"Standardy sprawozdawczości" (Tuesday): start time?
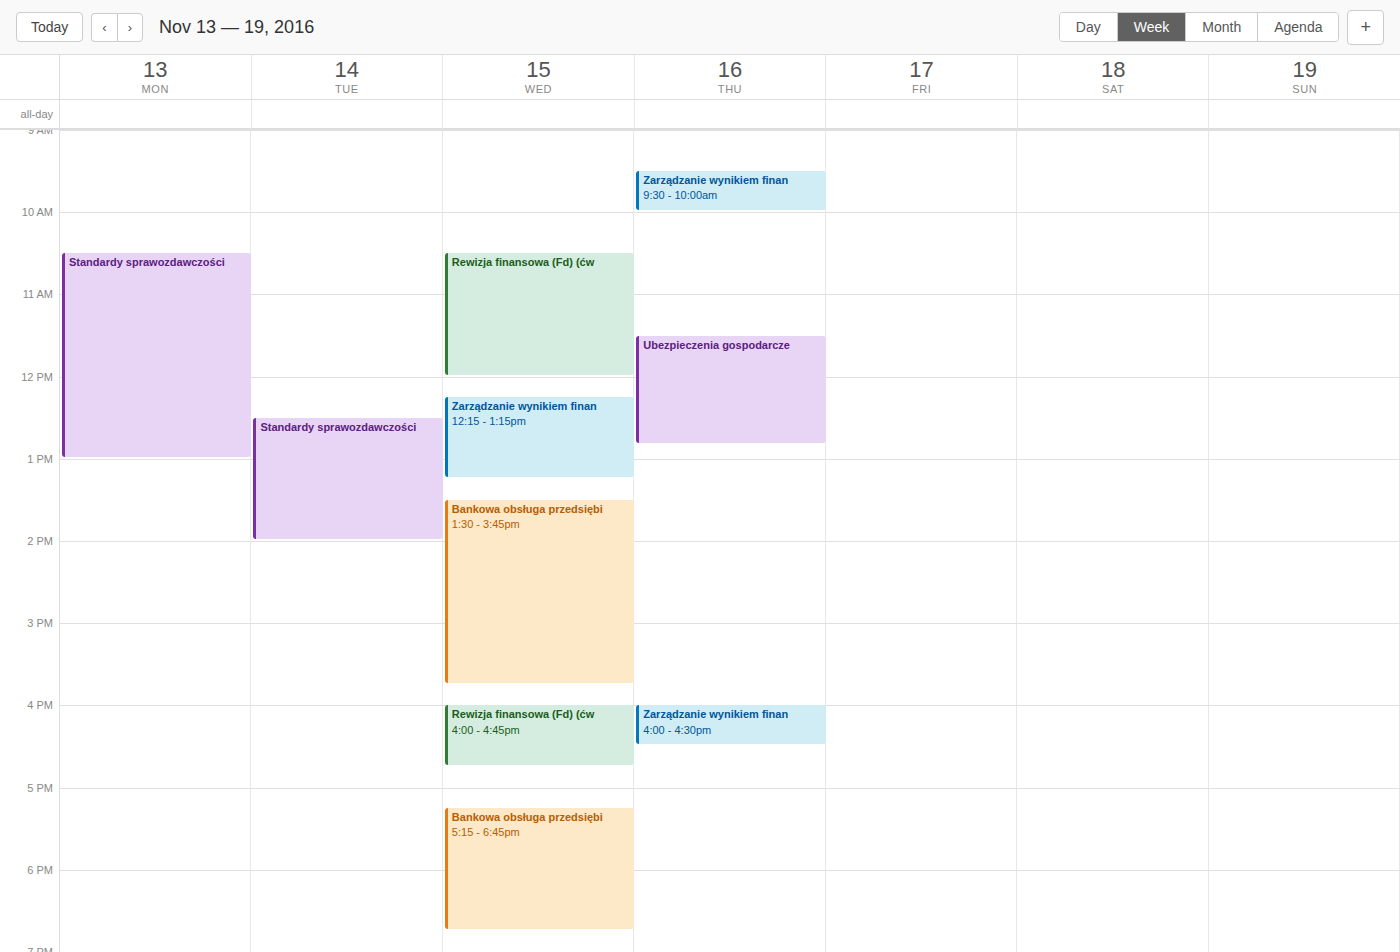
12:30